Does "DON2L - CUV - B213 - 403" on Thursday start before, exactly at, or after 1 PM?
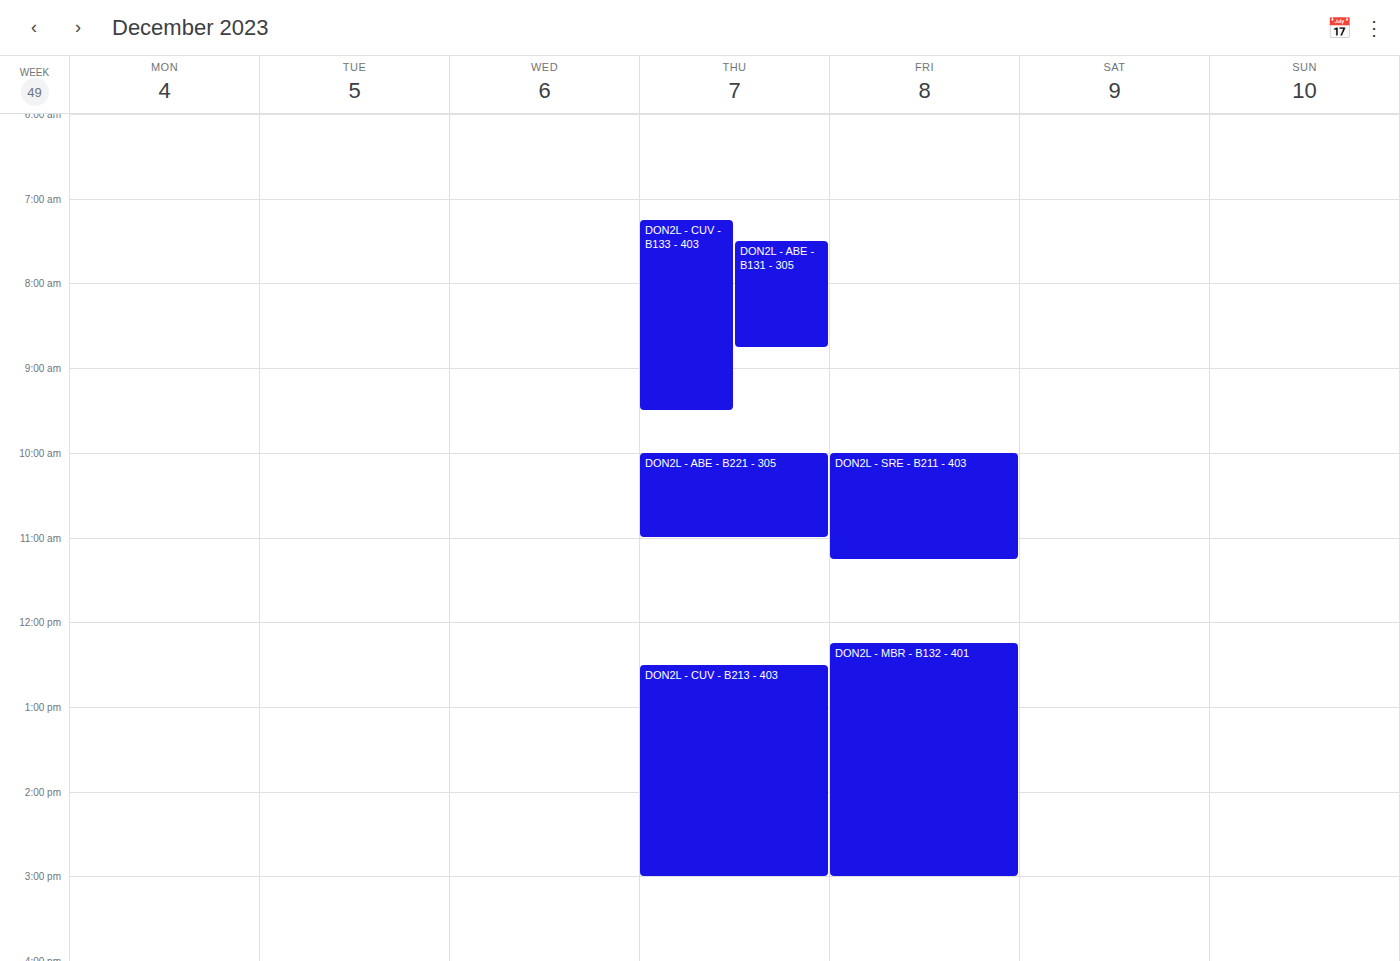
12:30 PM -- before 1 PM, 30 minutes above the 1 PM line.